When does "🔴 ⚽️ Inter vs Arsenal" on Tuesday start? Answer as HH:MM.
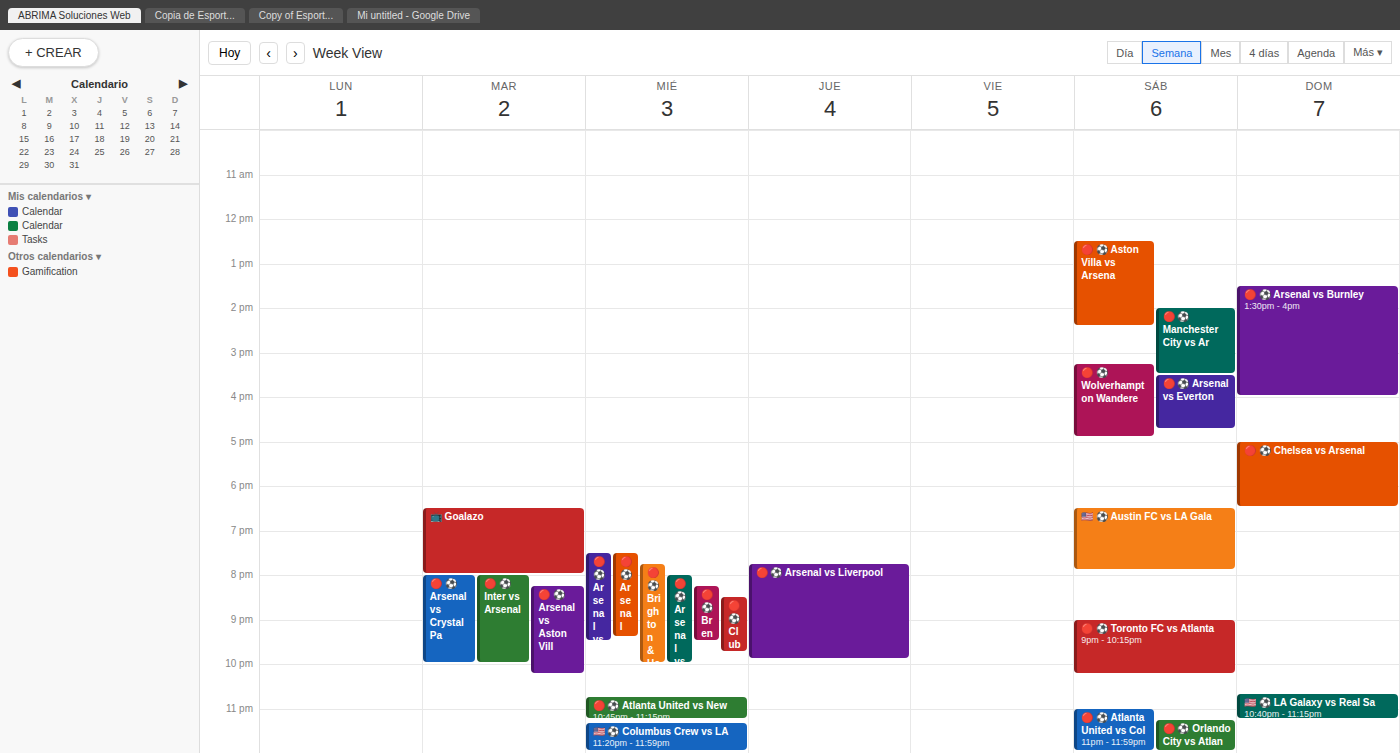
20:00